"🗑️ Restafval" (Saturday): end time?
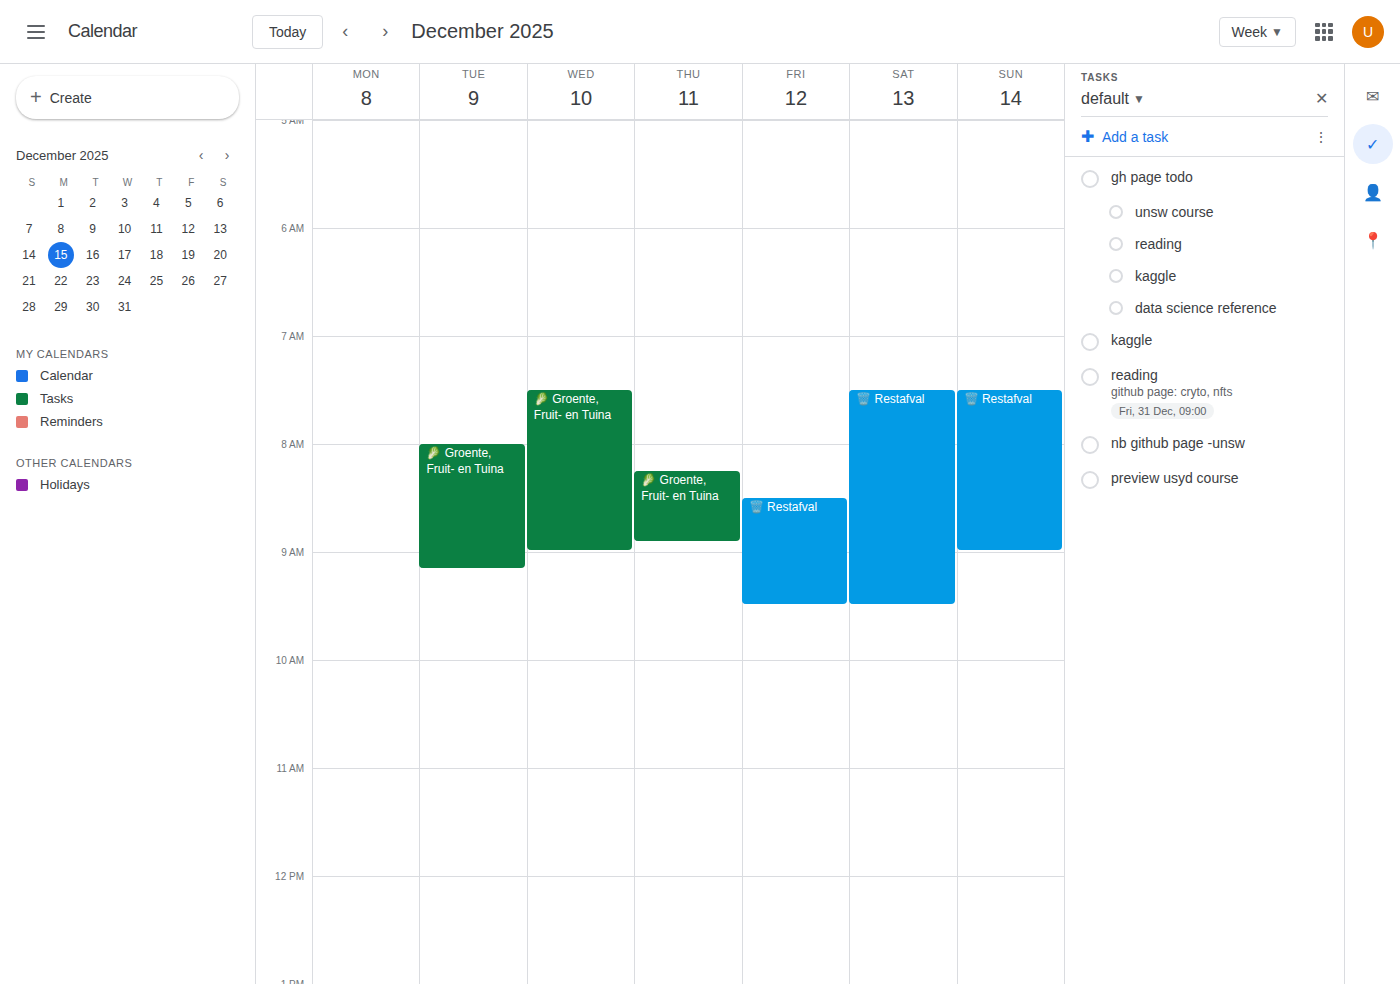
9:30 AM